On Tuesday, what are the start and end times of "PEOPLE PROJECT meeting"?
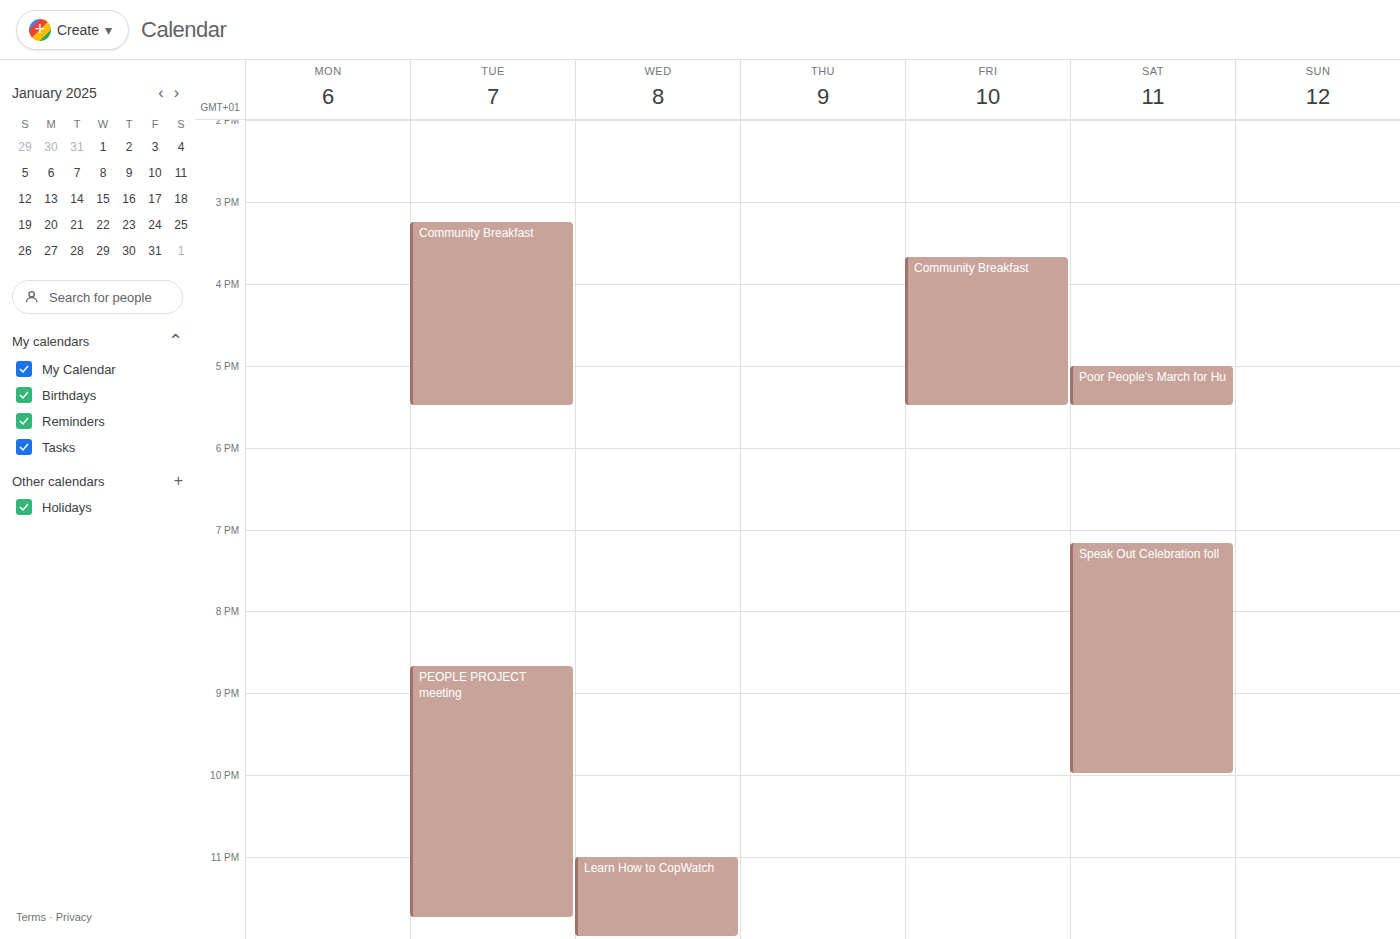
8:40 PM to 11:45 PM